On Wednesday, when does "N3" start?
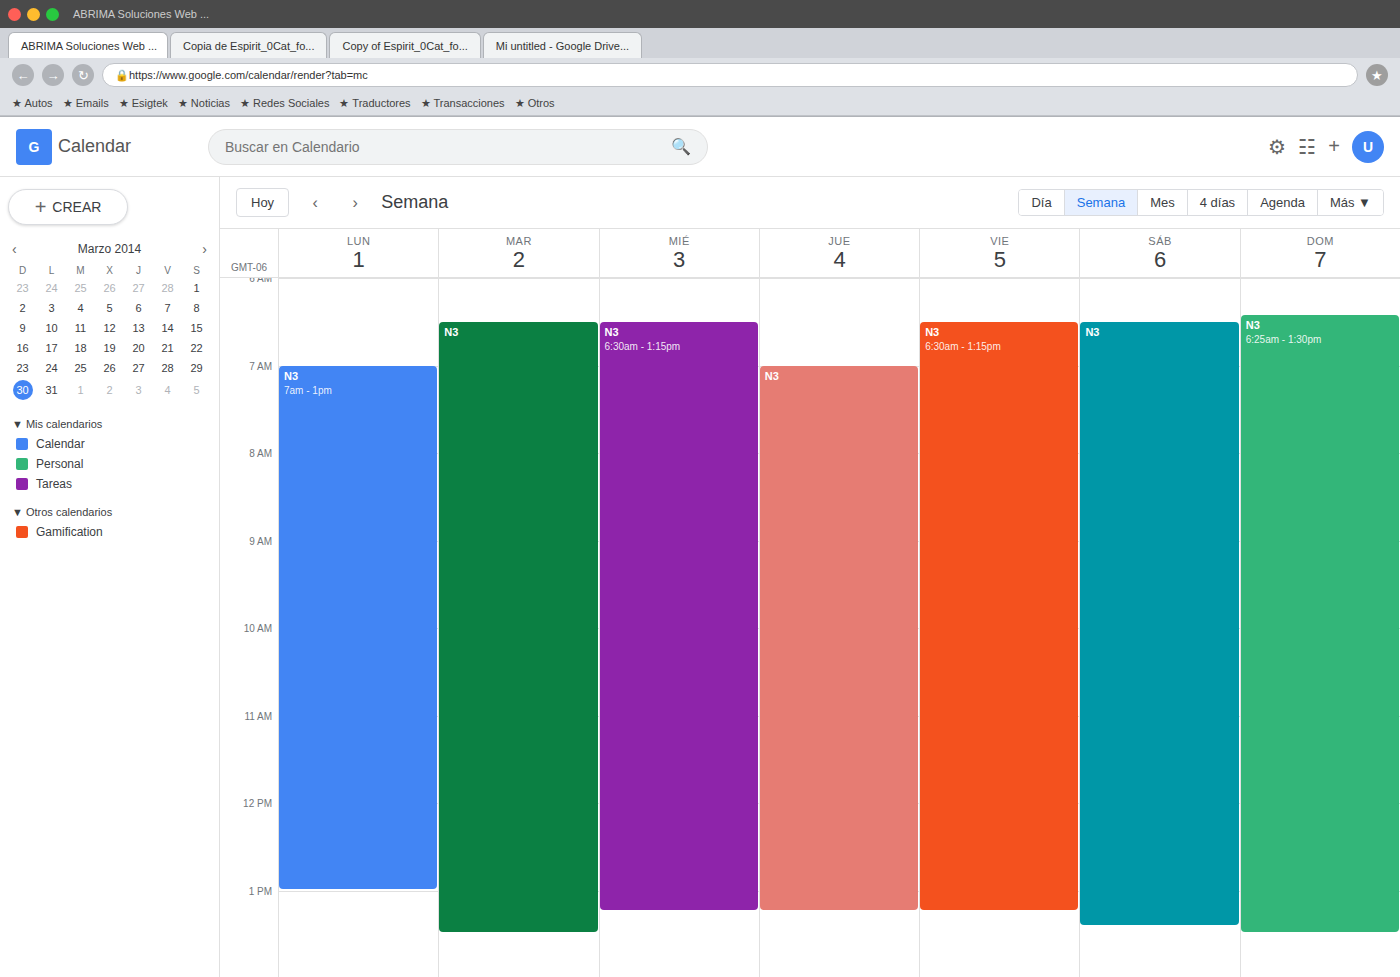
6:30 AM